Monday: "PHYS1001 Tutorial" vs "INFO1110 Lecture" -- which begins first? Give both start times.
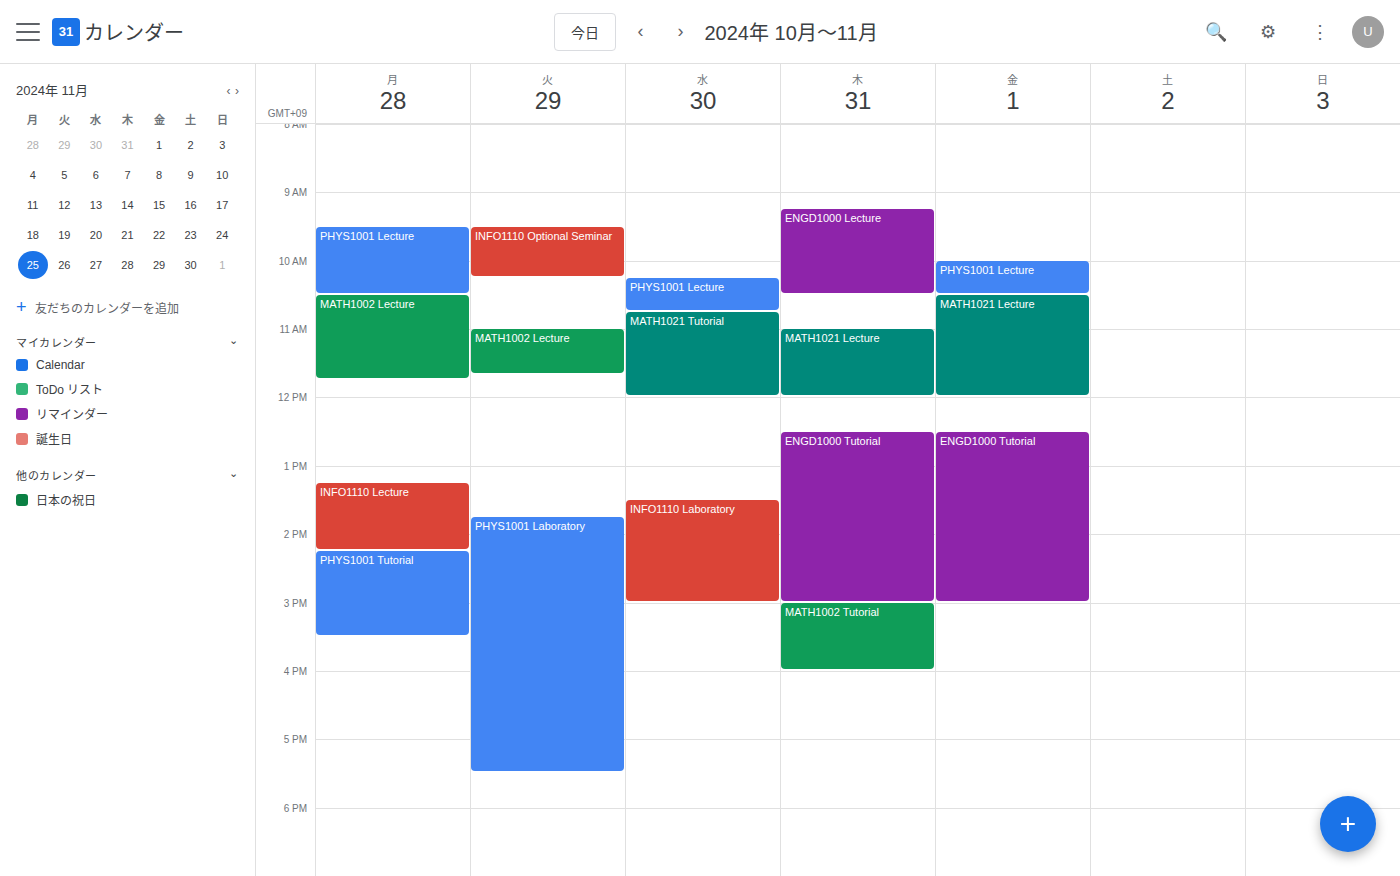
"INFO1110 Lecture" 1:15 PM; "PHYS1001 Tutorial" 2:15 PM.